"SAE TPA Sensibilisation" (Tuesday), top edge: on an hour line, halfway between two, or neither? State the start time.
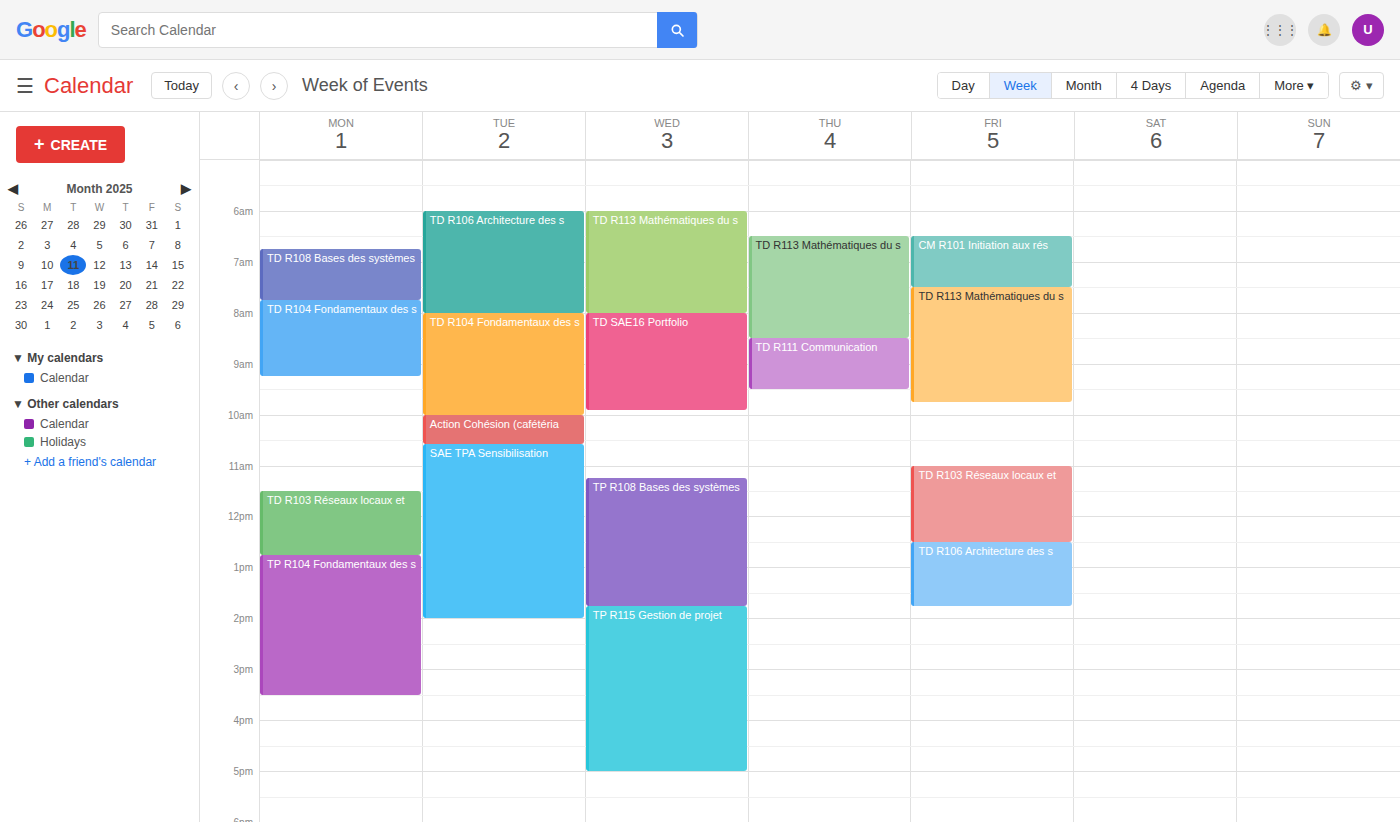
10:35 AM -- neither: 35 minutes below the 10 AM line and 25 minutes above the 11 AM line.